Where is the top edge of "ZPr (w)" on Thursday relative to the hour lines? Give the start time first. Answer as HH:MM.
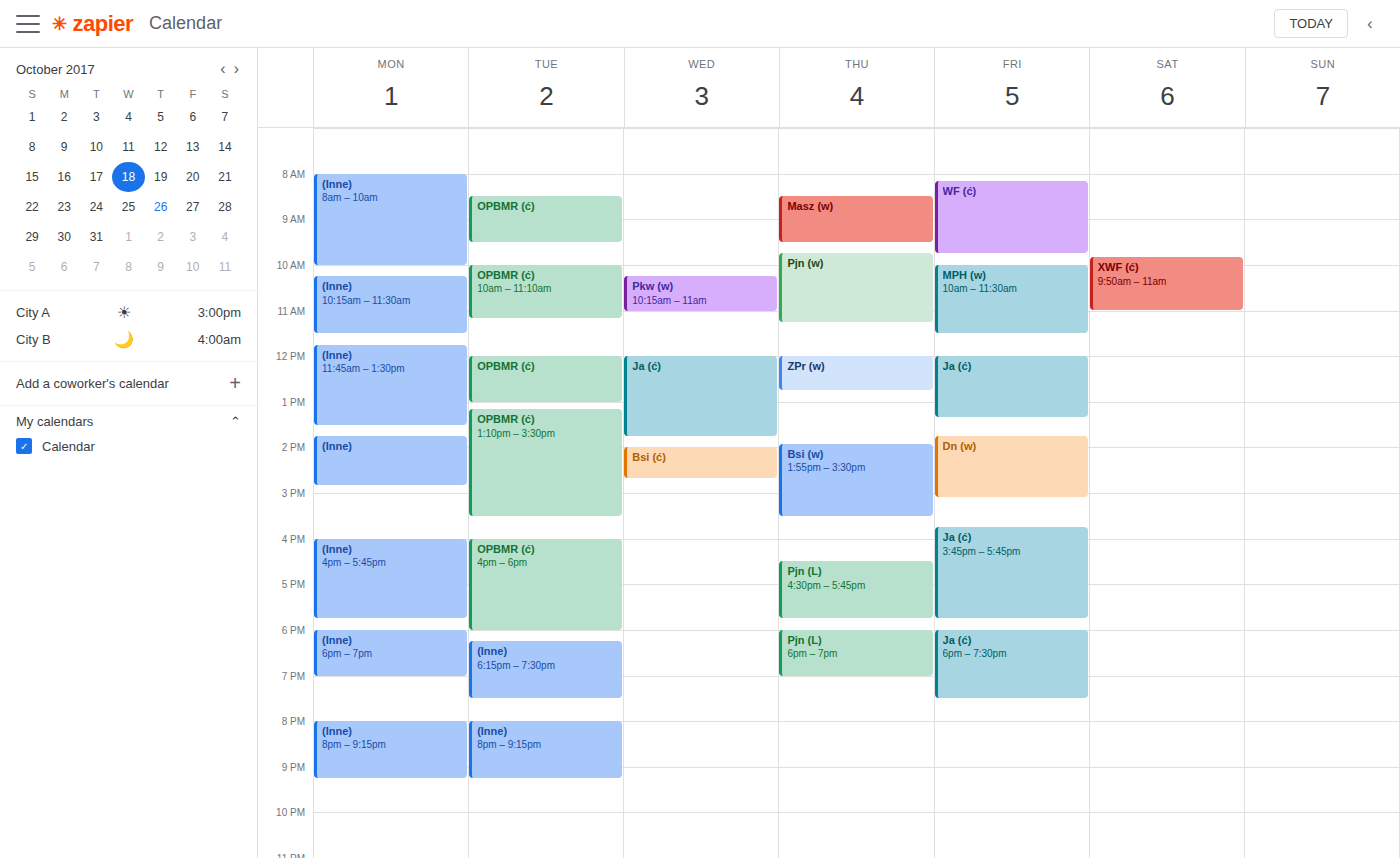
12:00 -- exactly on the 12:00 line.